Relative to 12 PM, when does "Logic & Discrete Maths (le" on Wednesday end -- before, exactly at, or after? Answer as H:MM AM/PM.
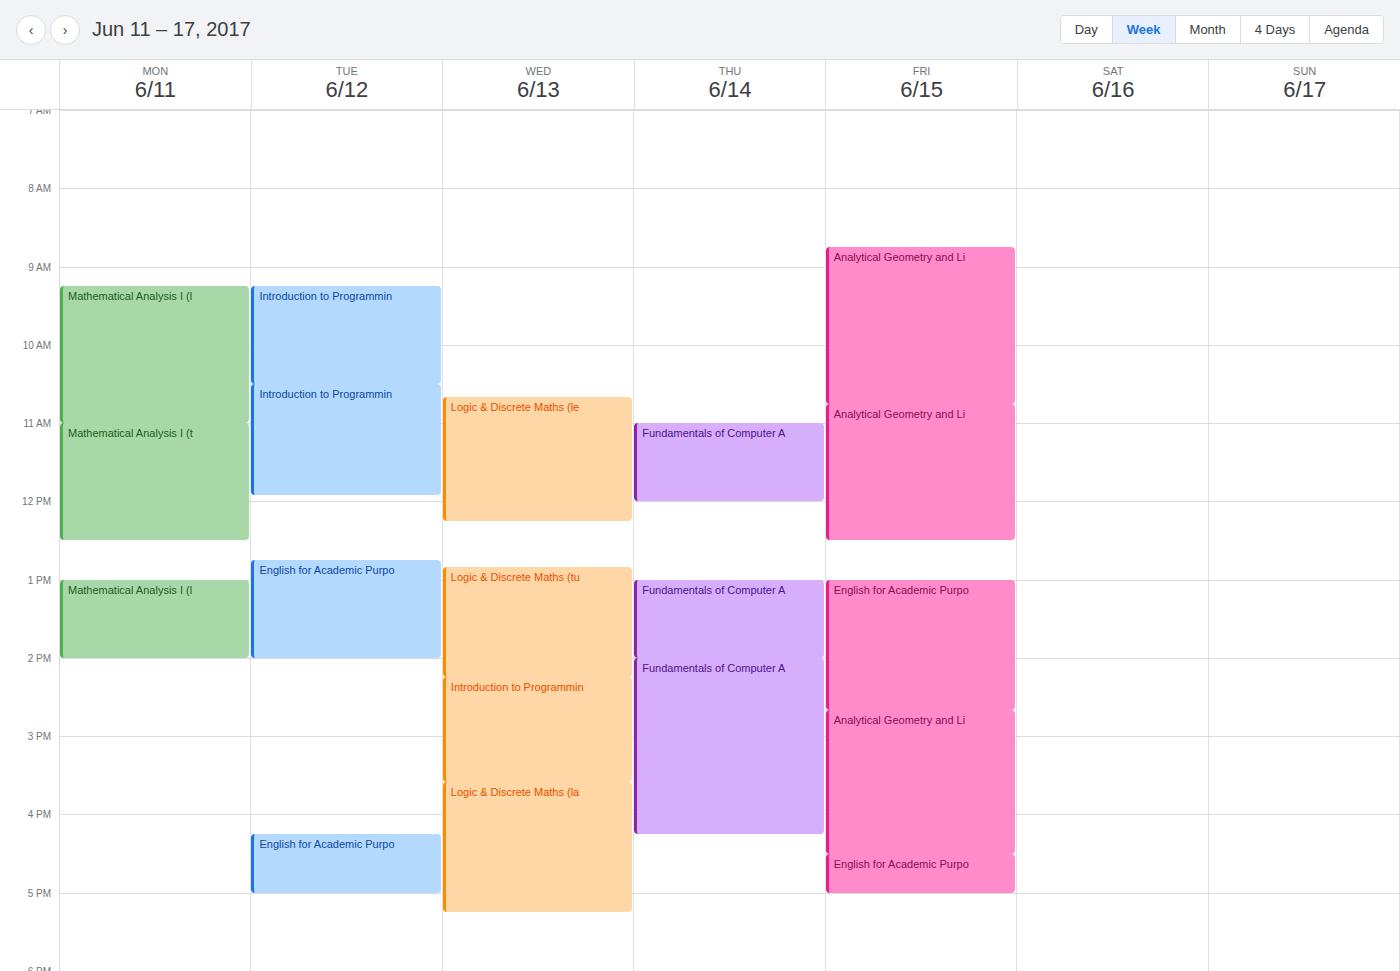
12:15 PM -- after 12 PM, 15 minutes below the 12 PM line.